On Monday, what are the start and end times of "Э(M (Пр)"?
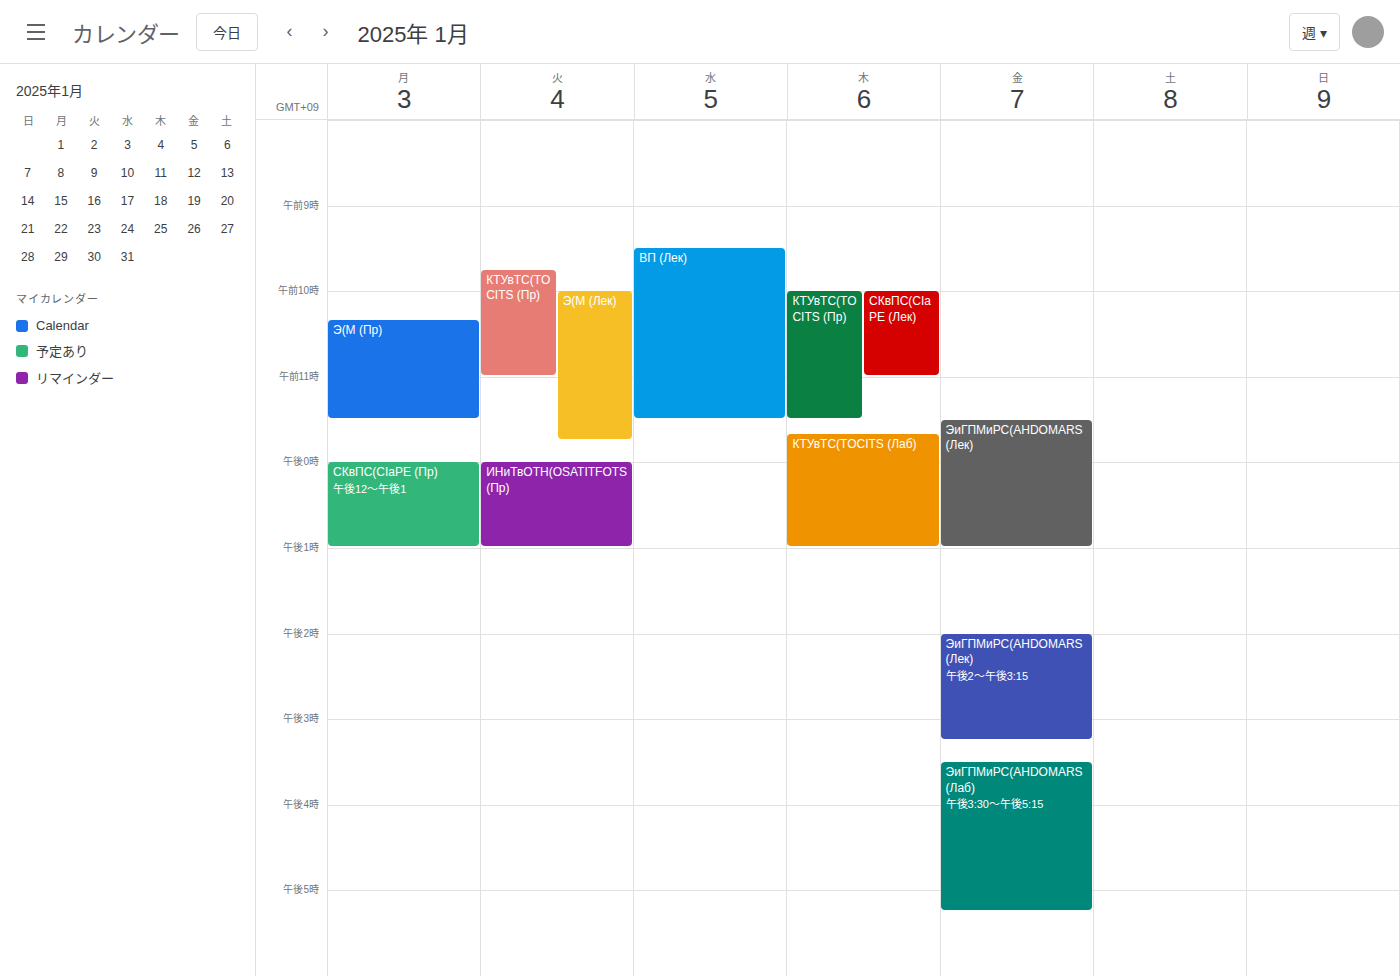
10:20 AM to 11:30 AM